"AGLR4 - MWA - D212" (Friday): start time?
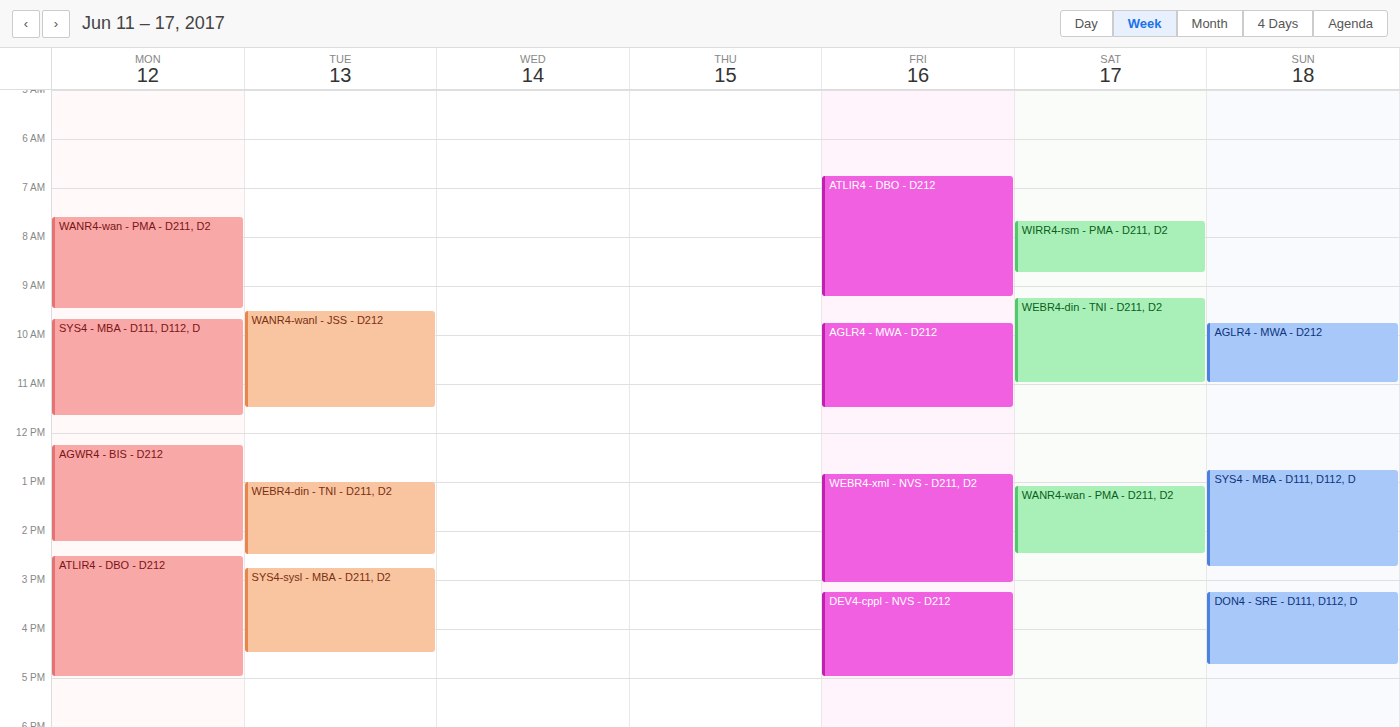
9:45 AM